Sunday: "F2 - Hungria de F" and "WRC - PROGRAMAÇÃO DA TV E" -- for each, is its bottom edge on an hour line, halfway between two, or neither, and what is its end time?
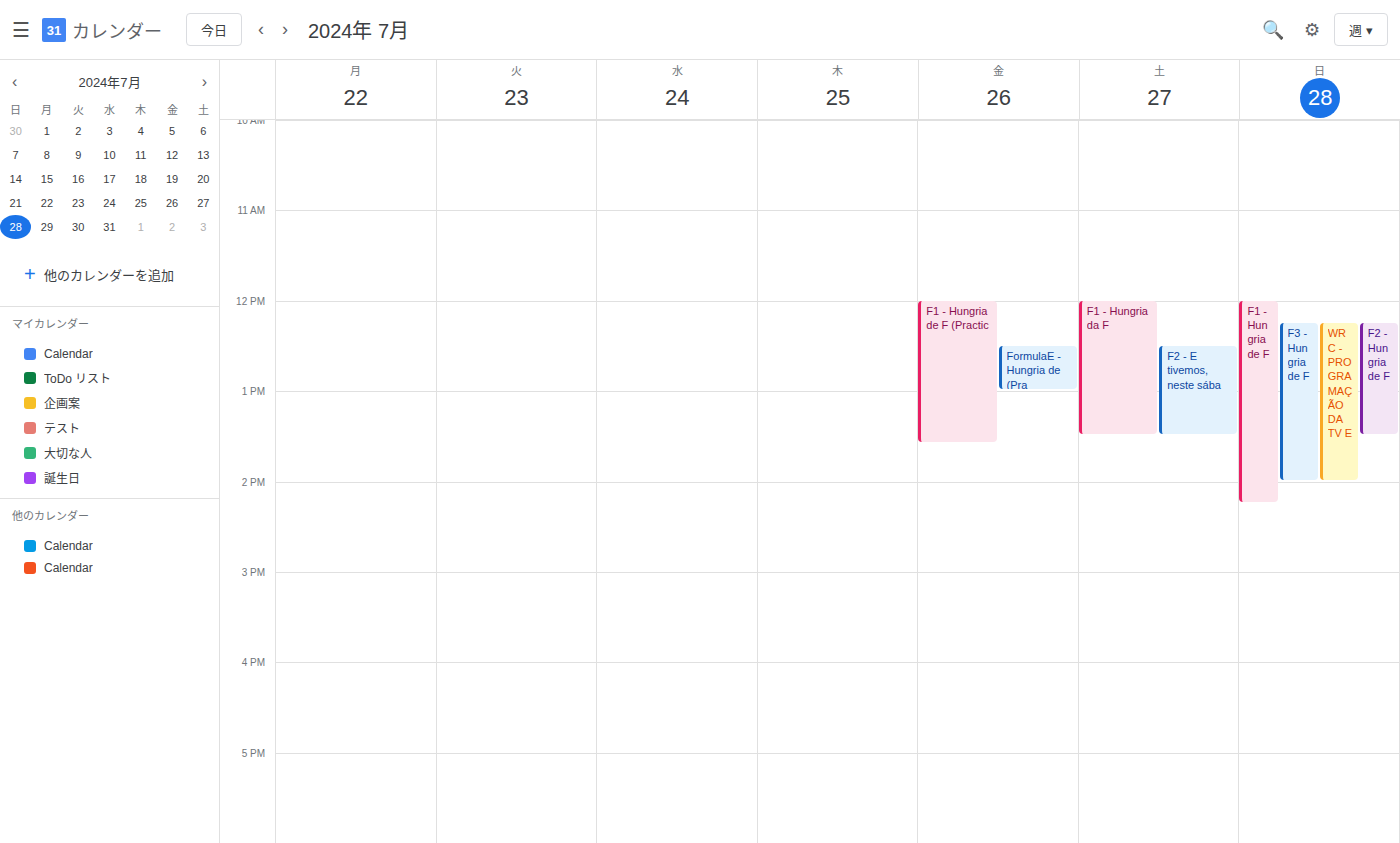
"F2 - Hungria de F": 1:30 PM, halfway between the 1 PM and 2 PM lines. "WRC - PROGRAMAÇÃO DA TV E": 2:00 PM, exactly on the 2 PM line.